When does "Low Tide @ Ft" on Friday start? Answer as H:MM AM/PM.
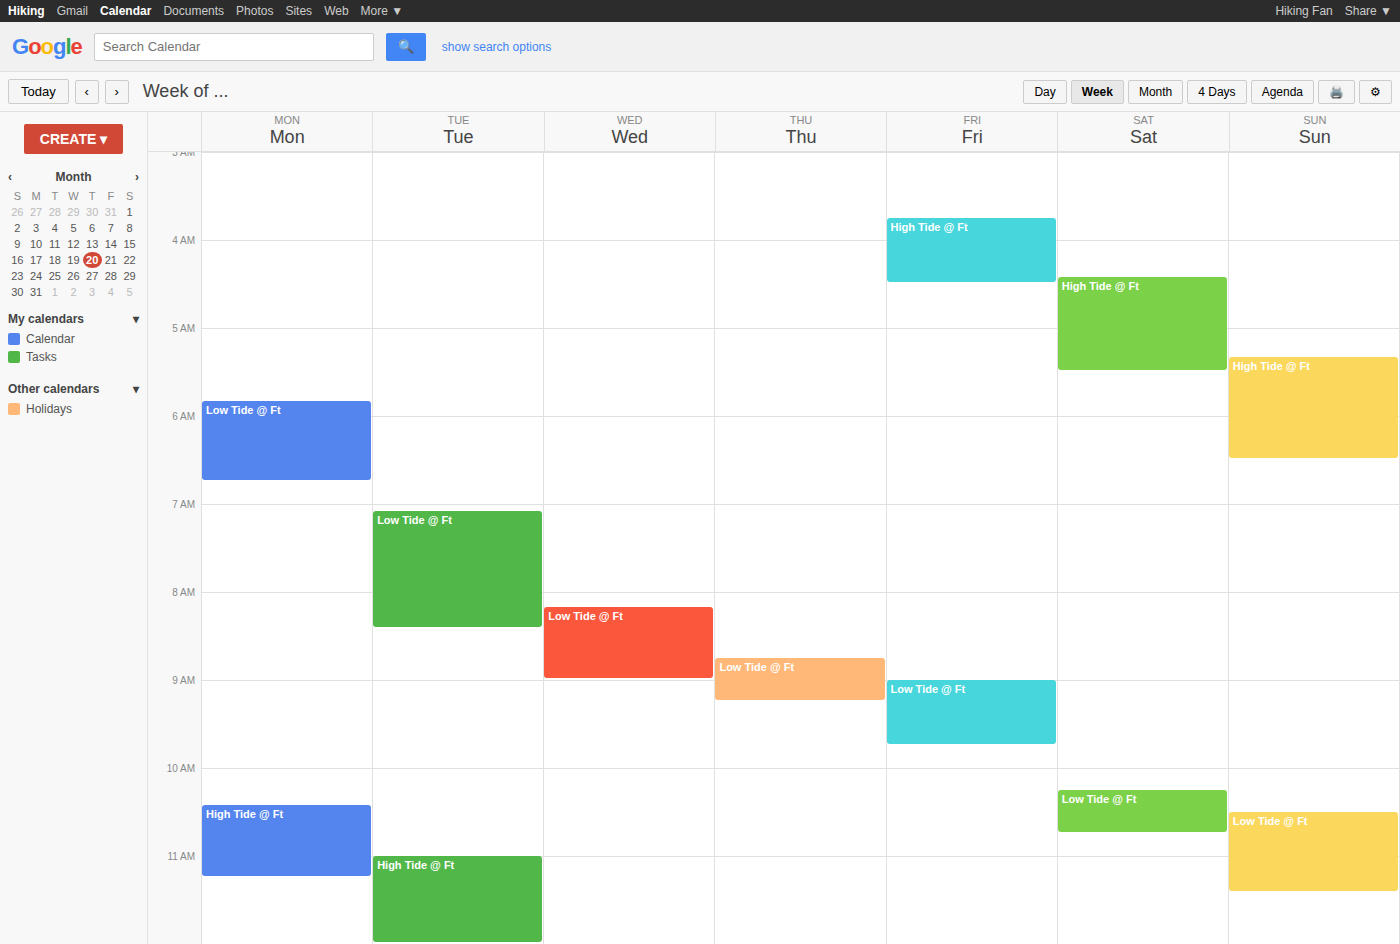
9:00 AM